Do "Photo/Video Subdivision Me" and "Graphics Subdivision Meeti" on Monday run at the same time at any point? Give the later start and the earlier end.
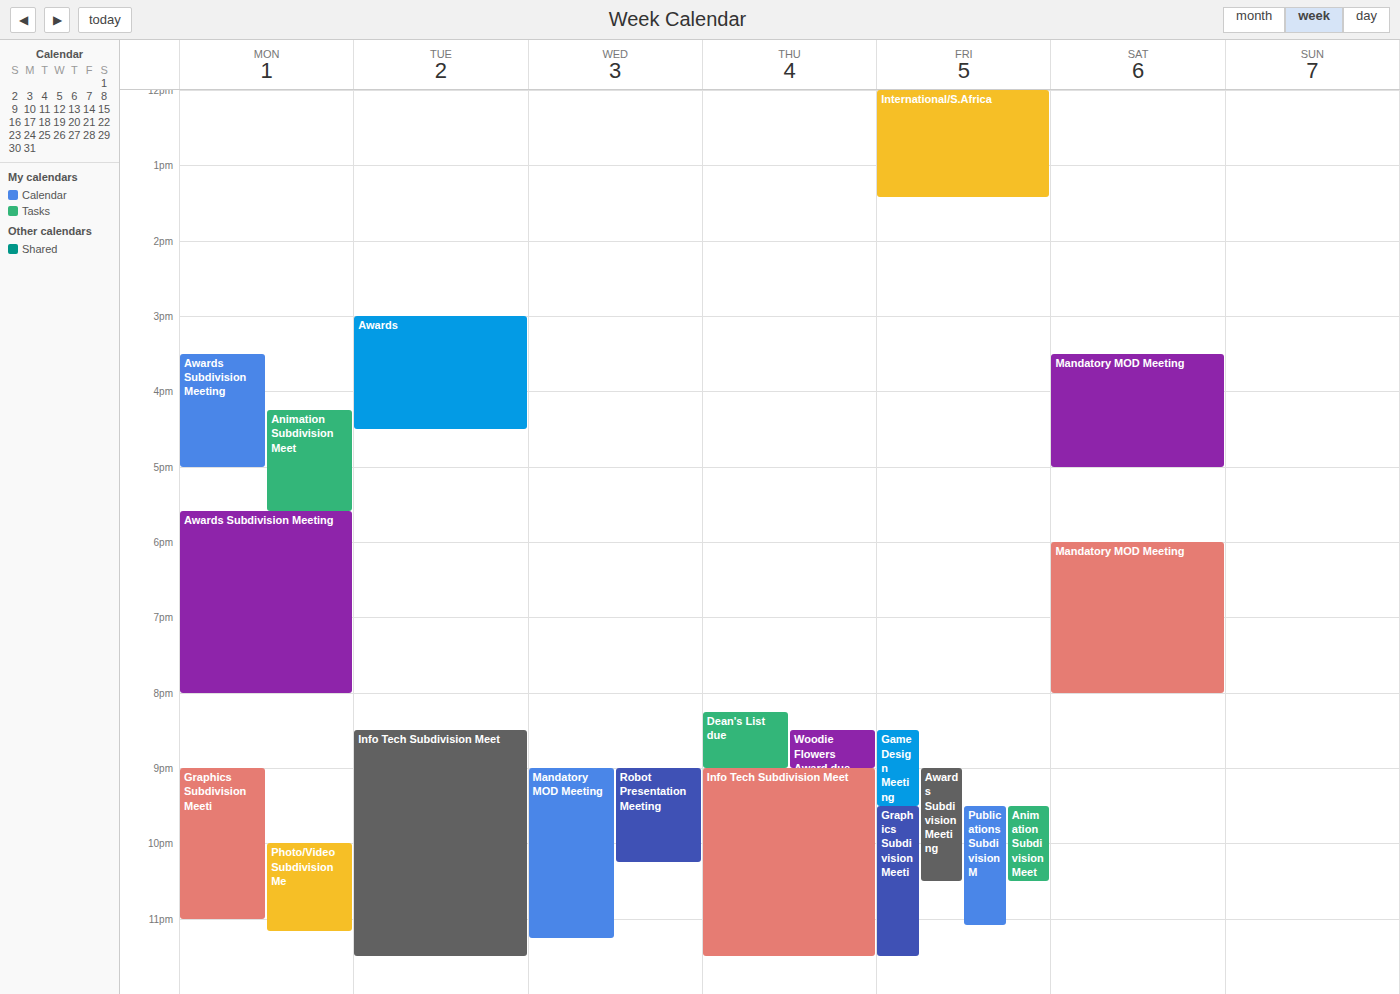
"Photo/Video Subdivision Me" starts at 10:00 PM, before "Graphics Subdivision Meeti" ends at 11:00 PM -- they overlap.